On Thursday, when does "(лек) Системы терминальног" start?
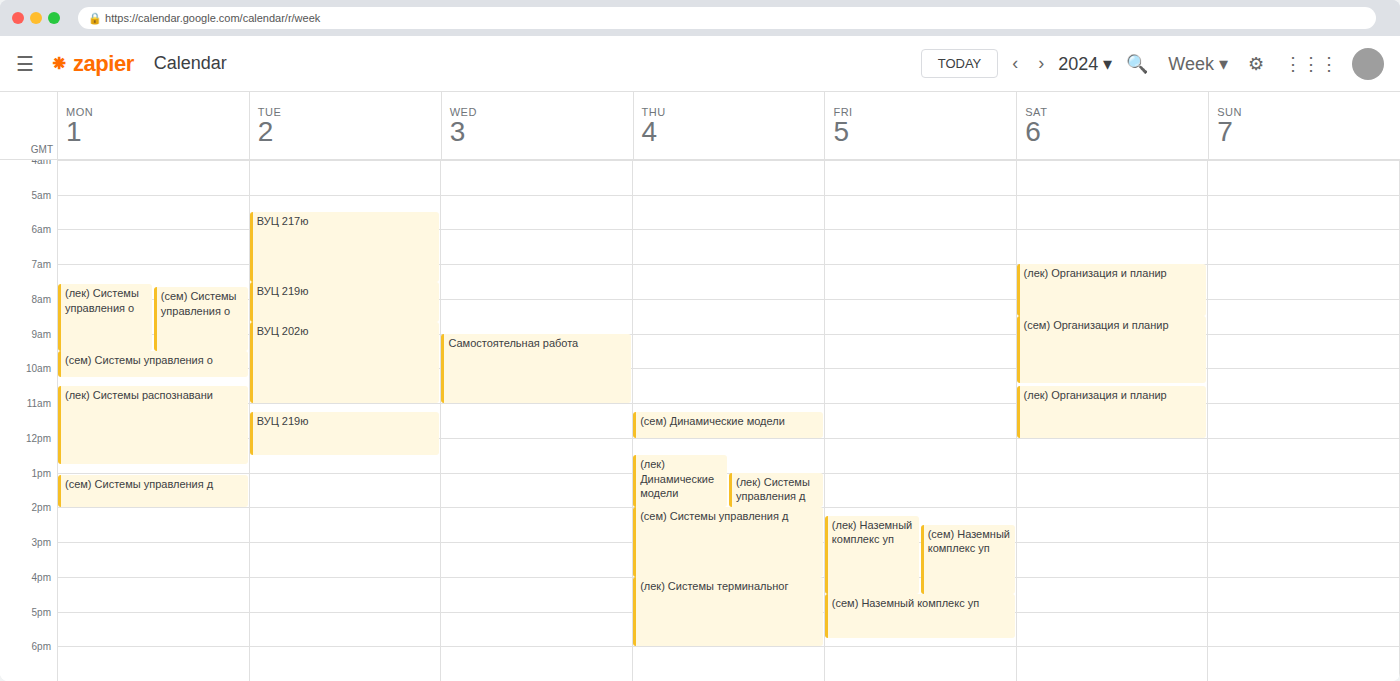
4:00 PM